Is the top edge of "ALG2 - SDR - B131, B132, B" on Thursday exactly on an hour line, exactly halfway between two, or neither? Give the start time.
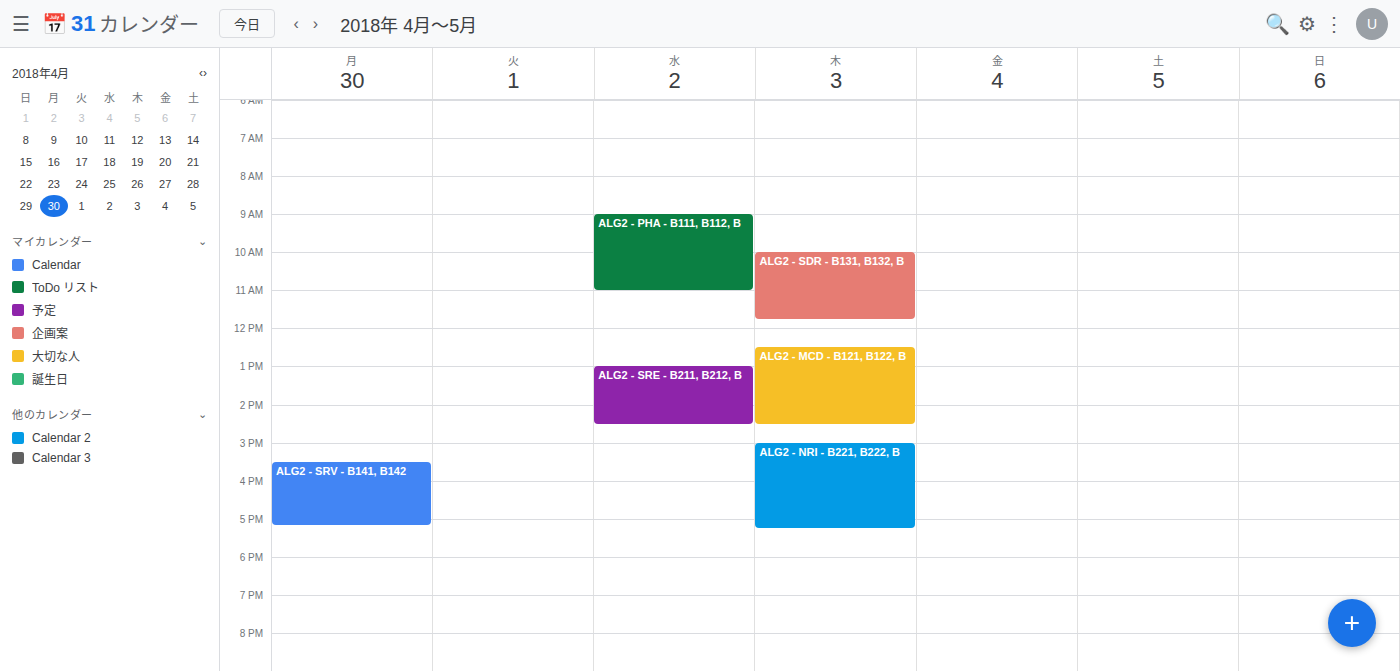
10:00 AM -- exactly on the 10 AM line.